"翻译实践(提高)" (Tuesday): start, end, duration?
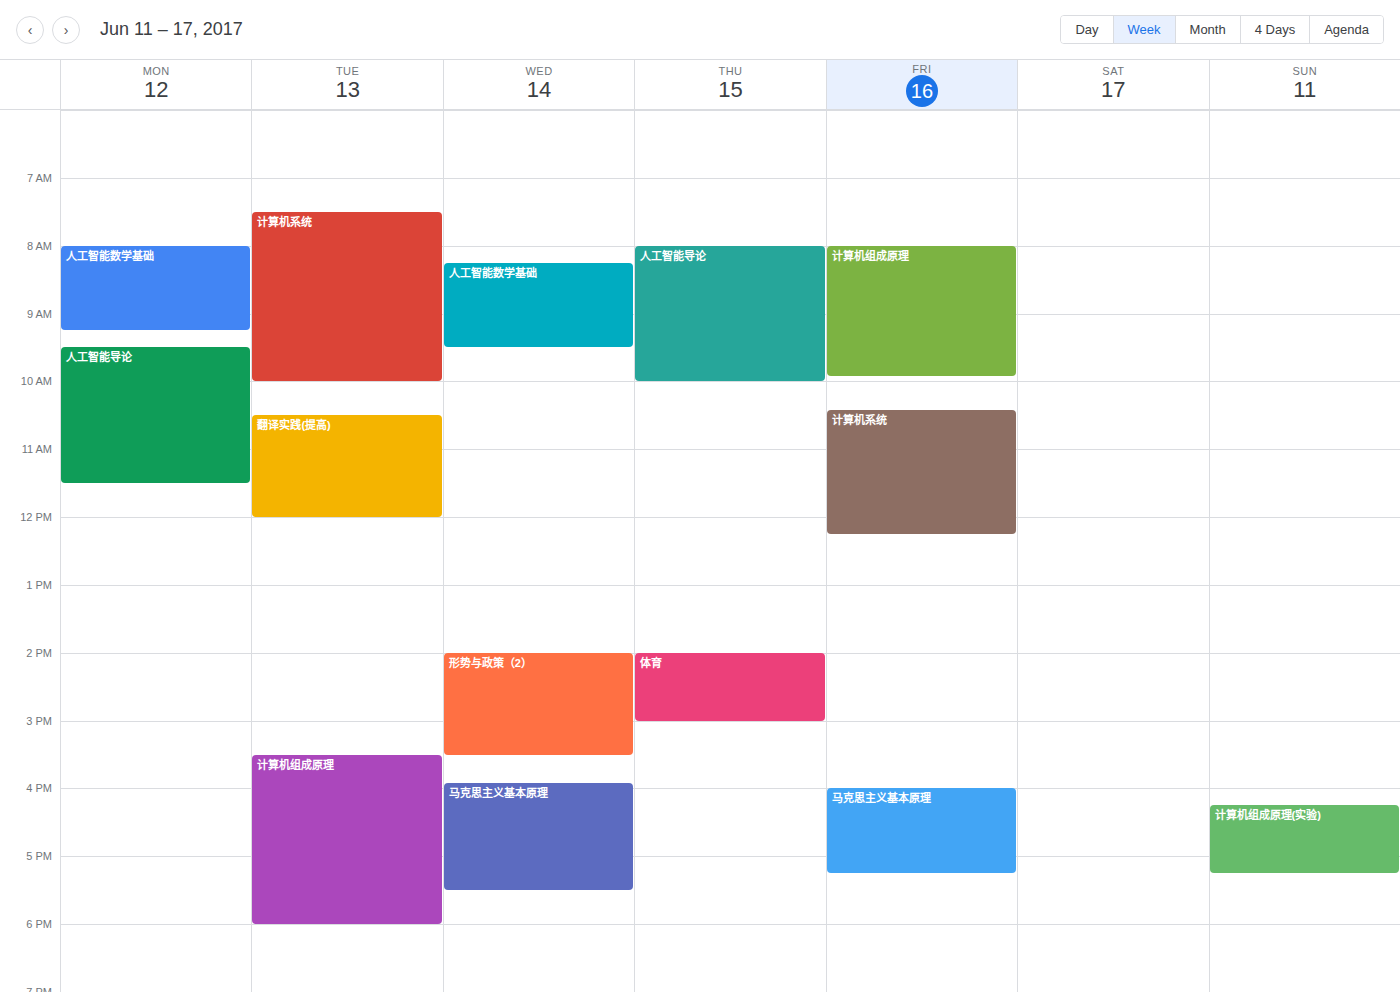
10:30 to 12:00, 1 hour 30 minutes